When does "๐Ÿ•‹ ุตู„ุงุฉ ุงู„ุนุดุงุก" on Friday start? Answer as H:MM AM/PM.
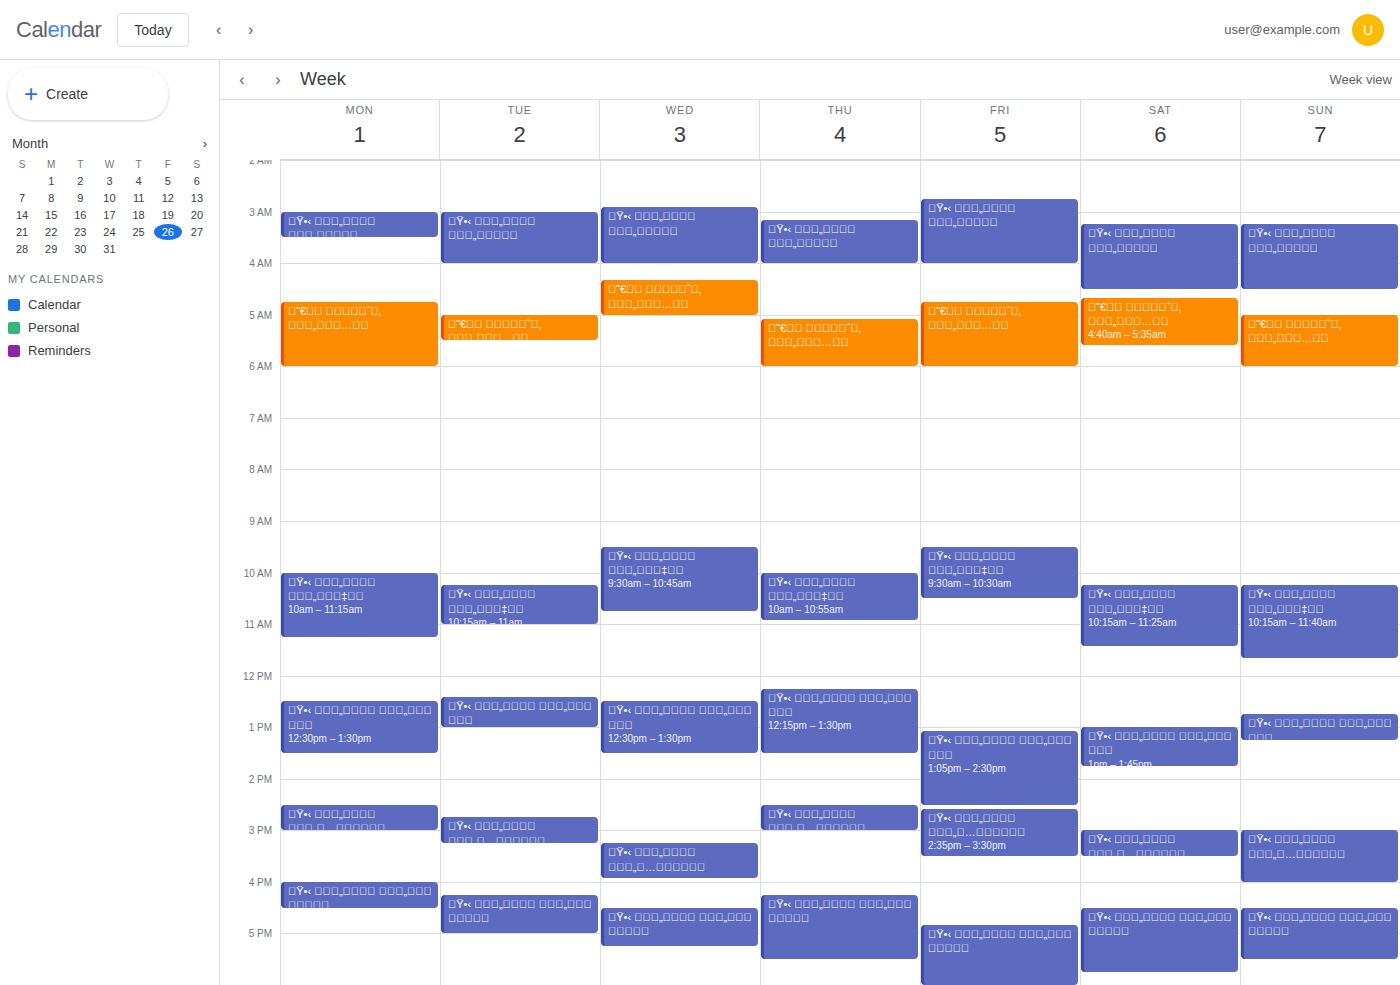
4:50 PM